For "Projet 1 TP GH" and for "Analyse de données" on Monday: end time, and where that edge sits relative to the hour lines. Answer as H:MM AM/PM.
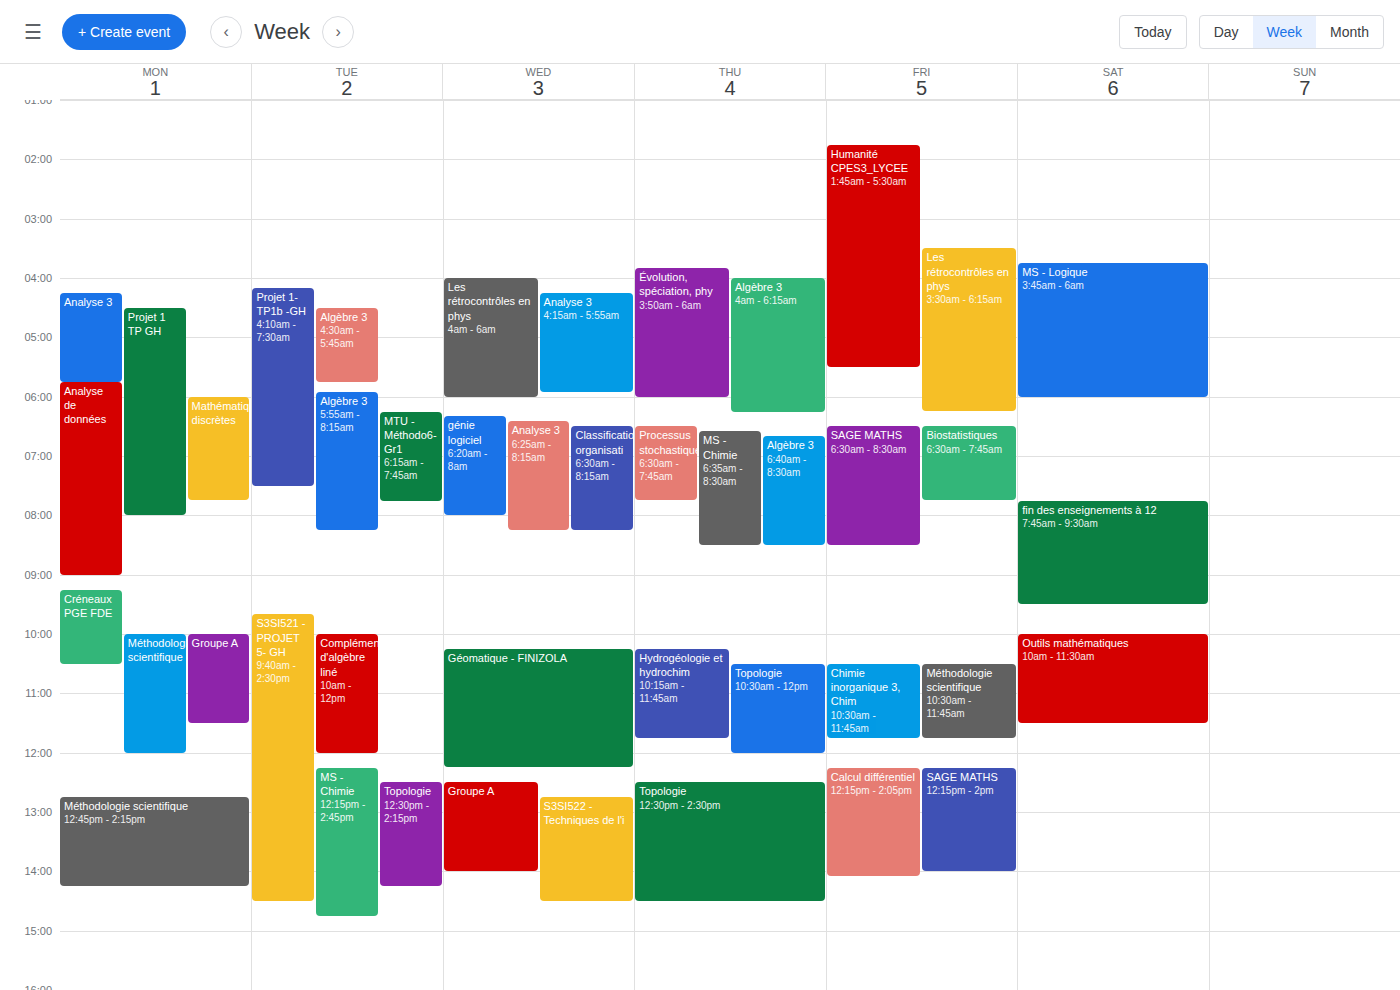
"Projet 1 TP GH": 8:00 AM, exactly on the 8 AM line. "Analyse de données": 9:00 AM, exactly on the 9 AM line.